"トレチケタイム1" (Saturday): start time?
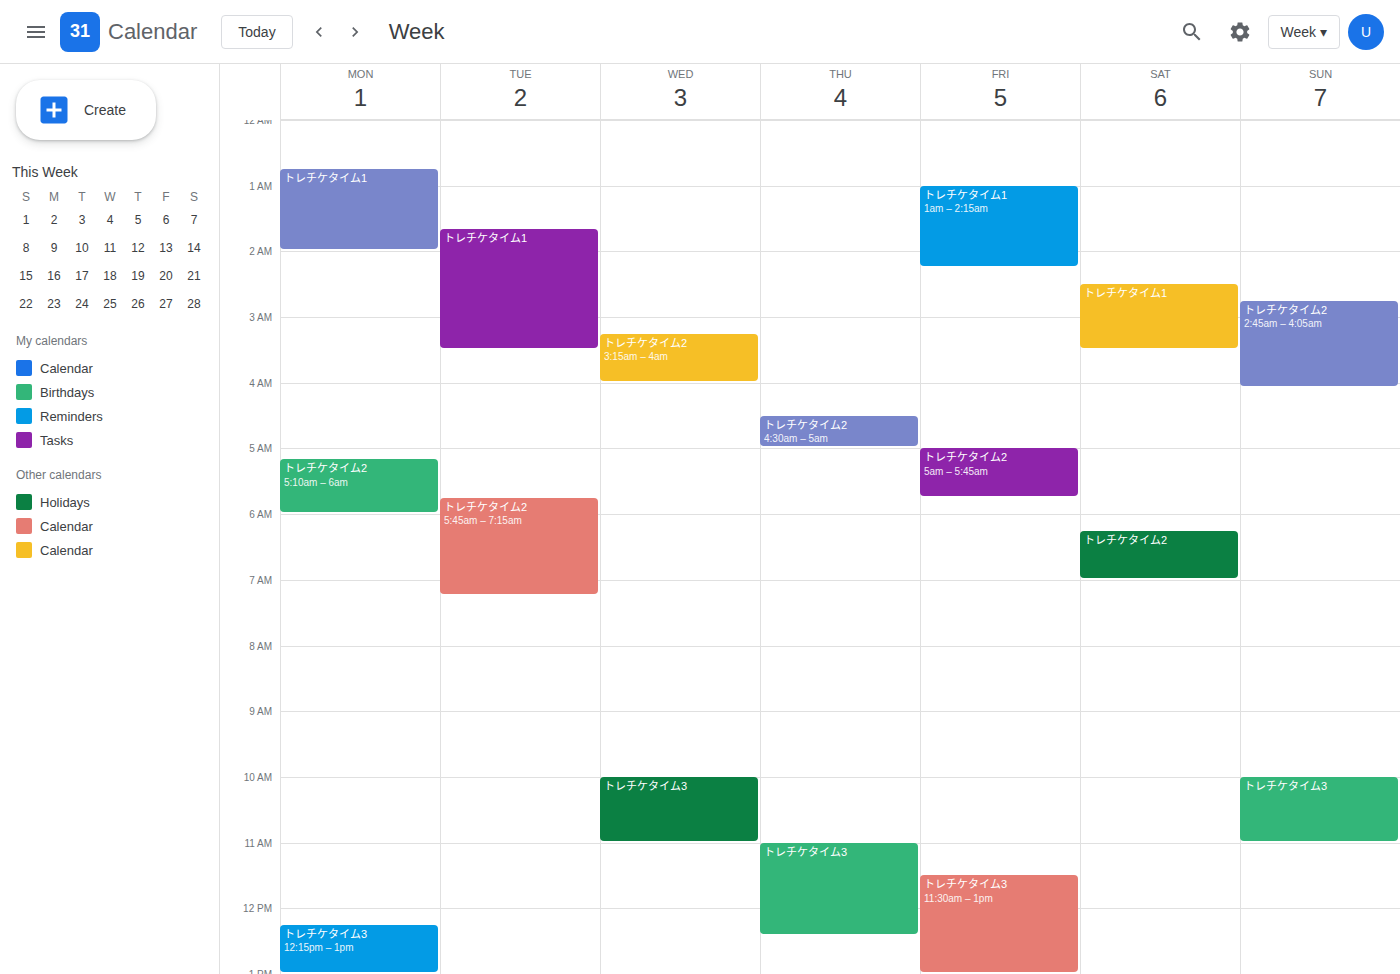
2:30 AM